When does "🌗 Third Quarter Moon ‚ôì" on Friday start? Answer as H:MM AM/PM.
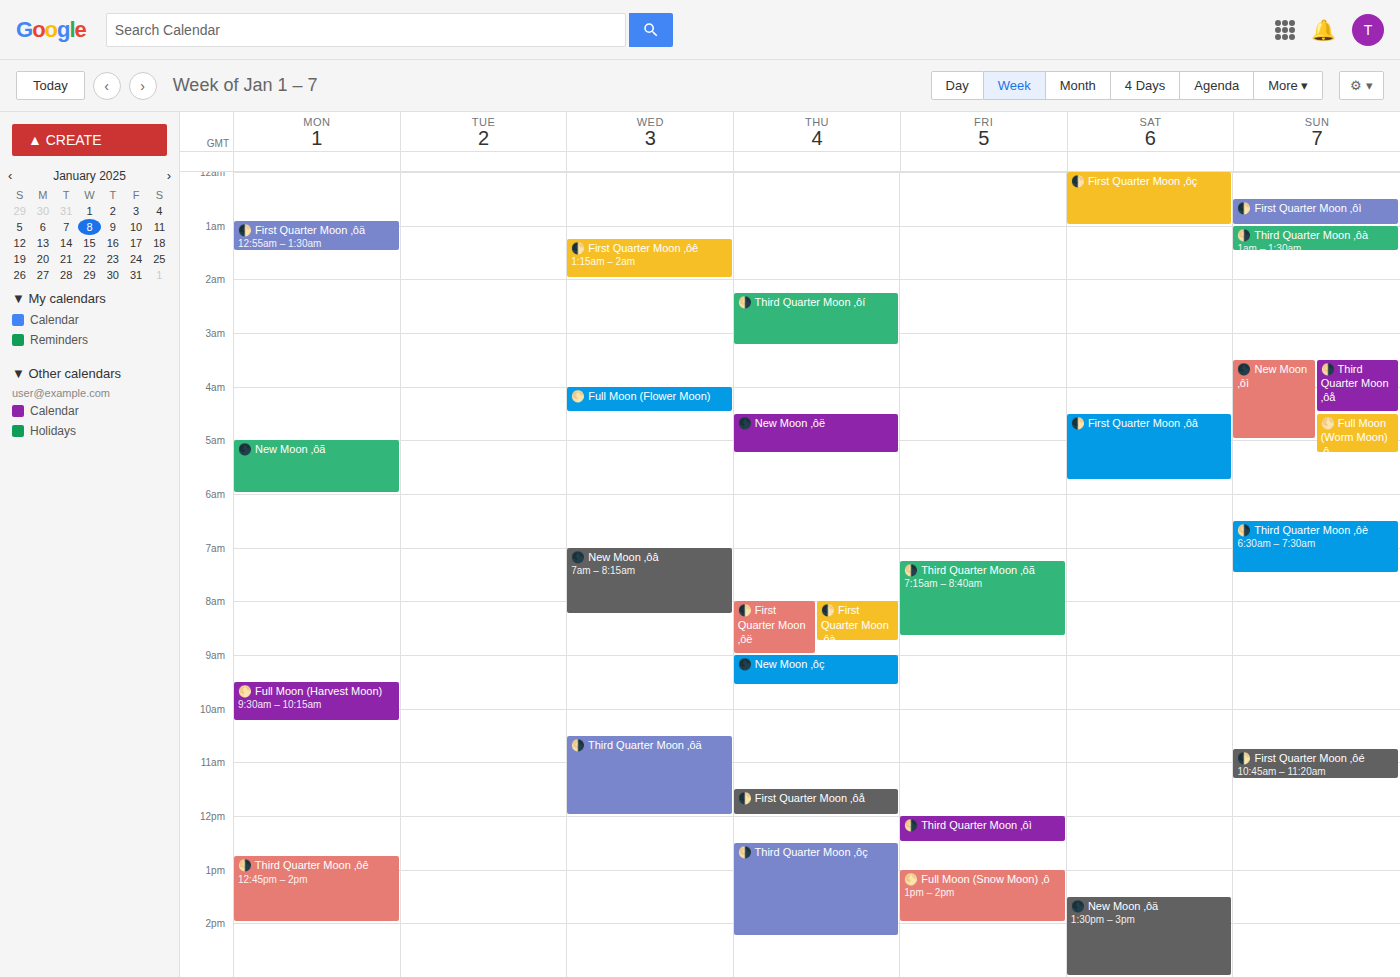
12:00 PM